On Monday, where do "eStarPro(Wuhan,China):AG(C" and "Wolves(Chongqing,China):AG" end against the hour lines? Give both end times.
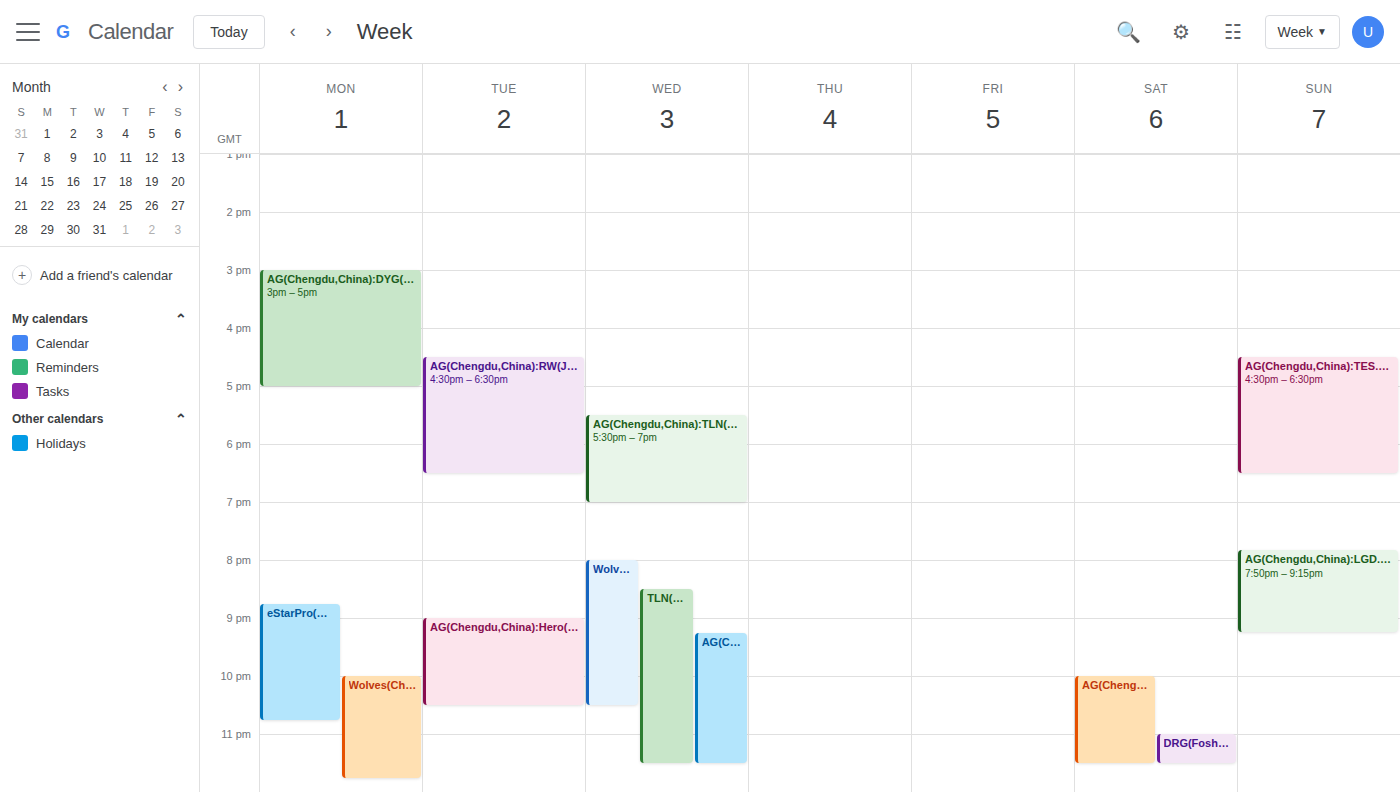
"eStarPro(Wuhan,China):AG(C": 10:45 PM, neither: three quarters of the way from the 10 PM line to the 11 PM line. "Wolves(Chongqing,China):AG": 11:45 PM, neither: three quarters of the way from the 11 PM line to the 12 AM line.